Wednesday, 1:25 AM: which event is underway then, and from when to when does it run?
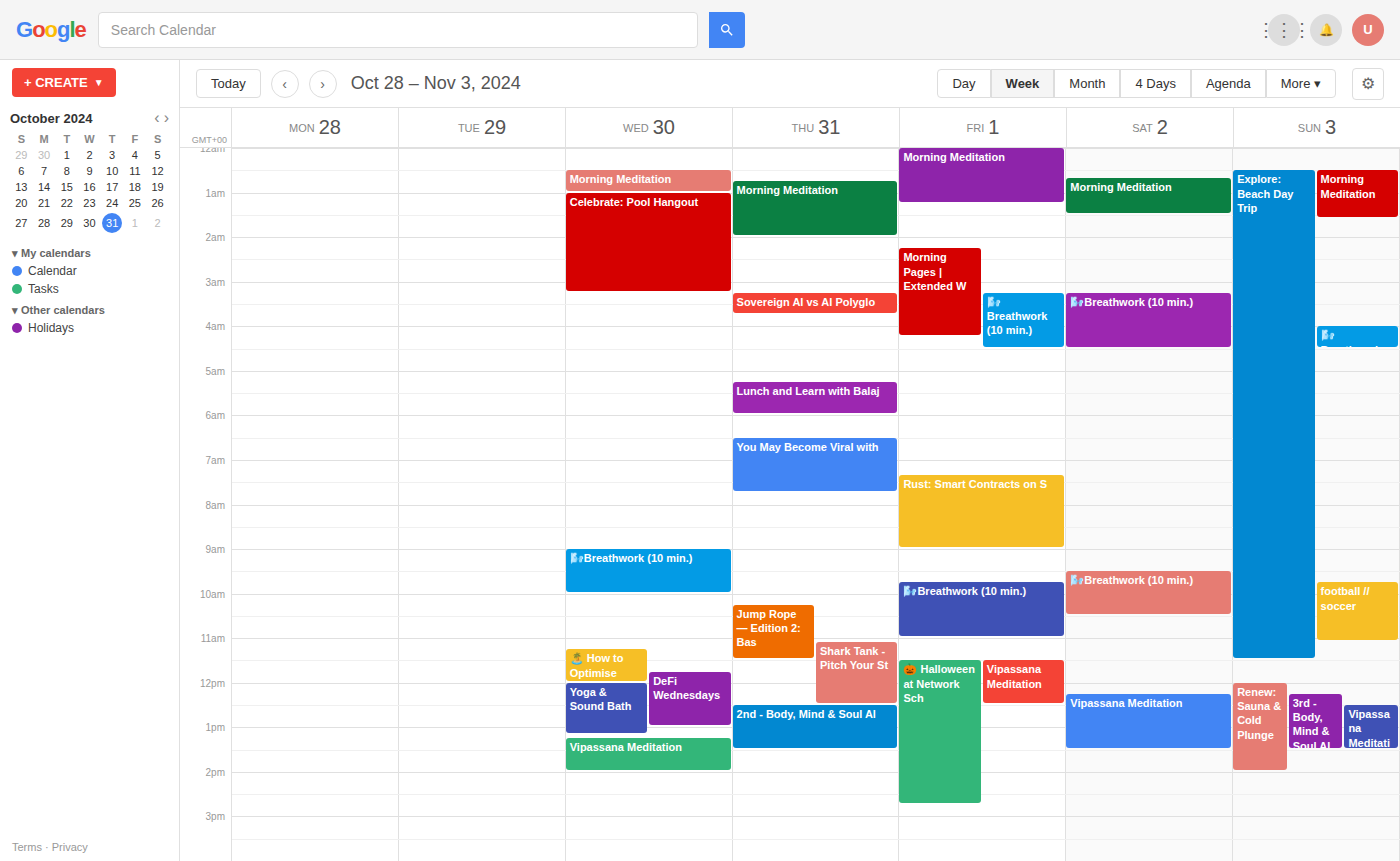
"Celebrate: Pool Hangout", 1:00 AM to 3:15 AM